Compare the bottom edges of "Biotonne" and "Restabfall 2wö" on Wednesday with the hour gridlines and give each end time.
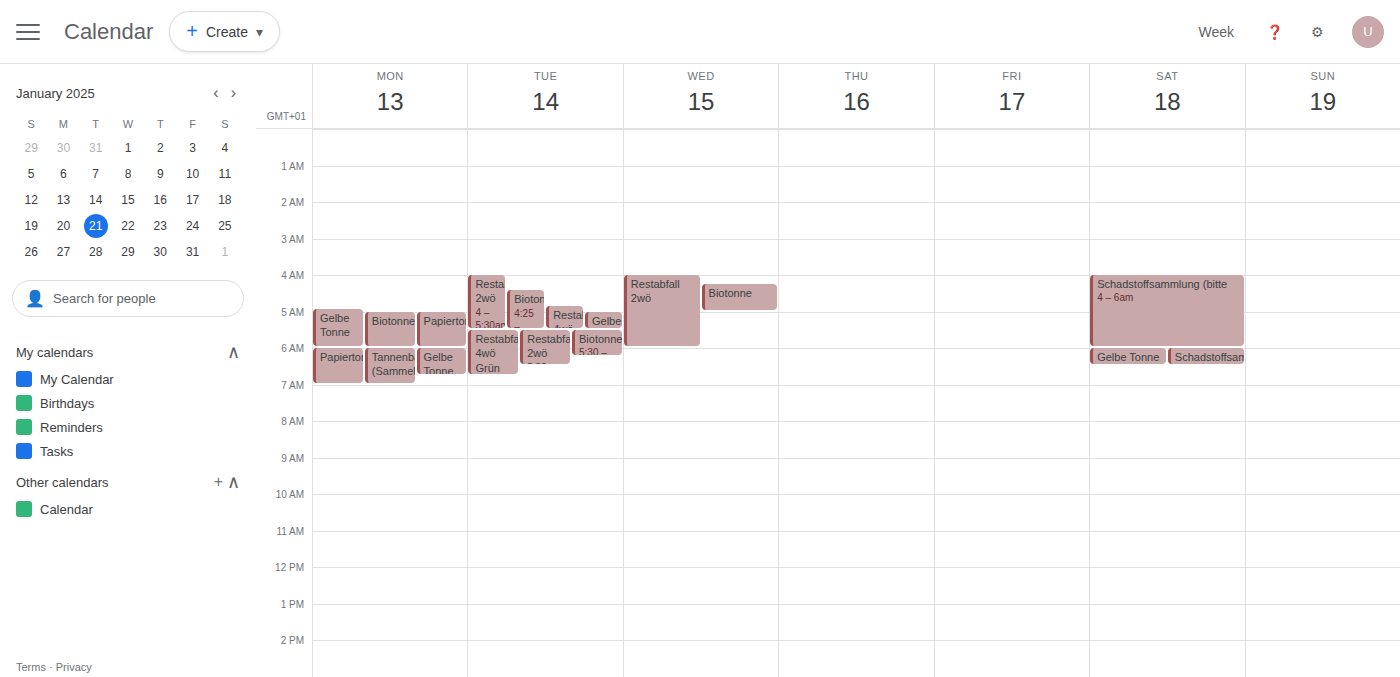
"Biotonne": 5:00 AM, exactly on the 5 AM line. "Restabfall 2wö": 6:00 AM, exactly on the 6 AM line.